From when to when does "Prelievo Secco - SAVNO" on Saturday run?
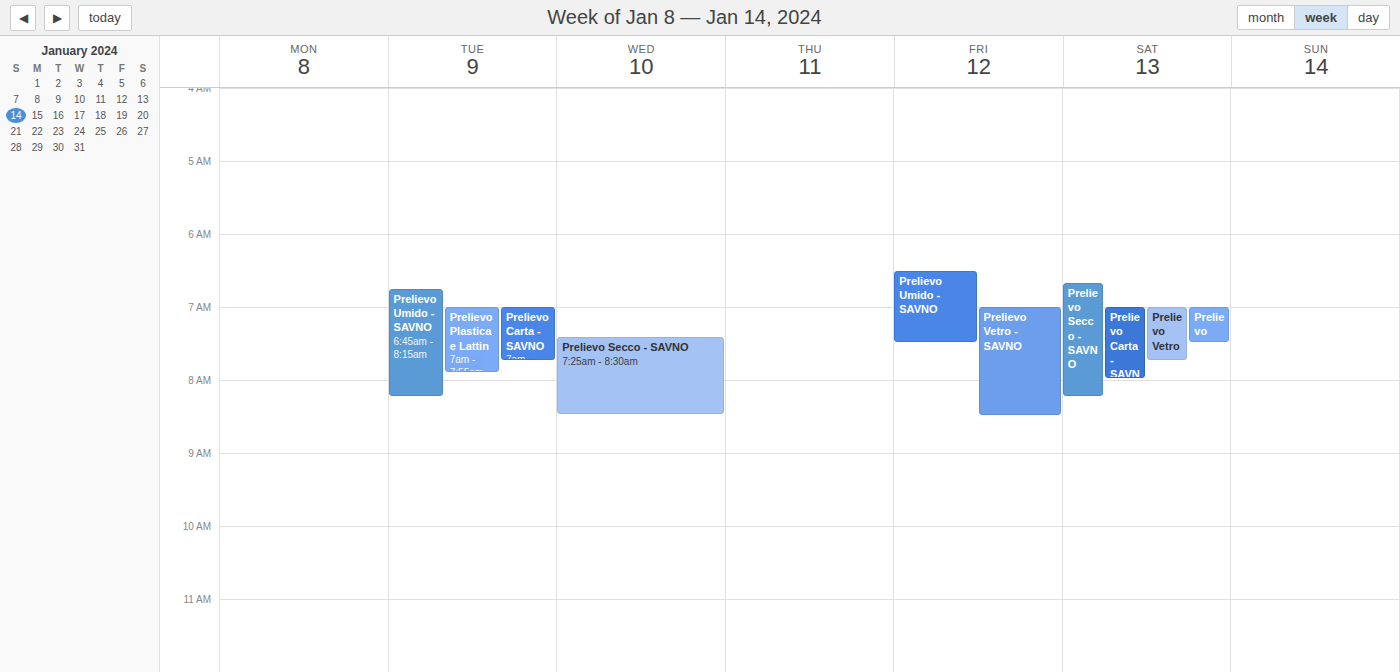
6:40 AM to 8:15 AM